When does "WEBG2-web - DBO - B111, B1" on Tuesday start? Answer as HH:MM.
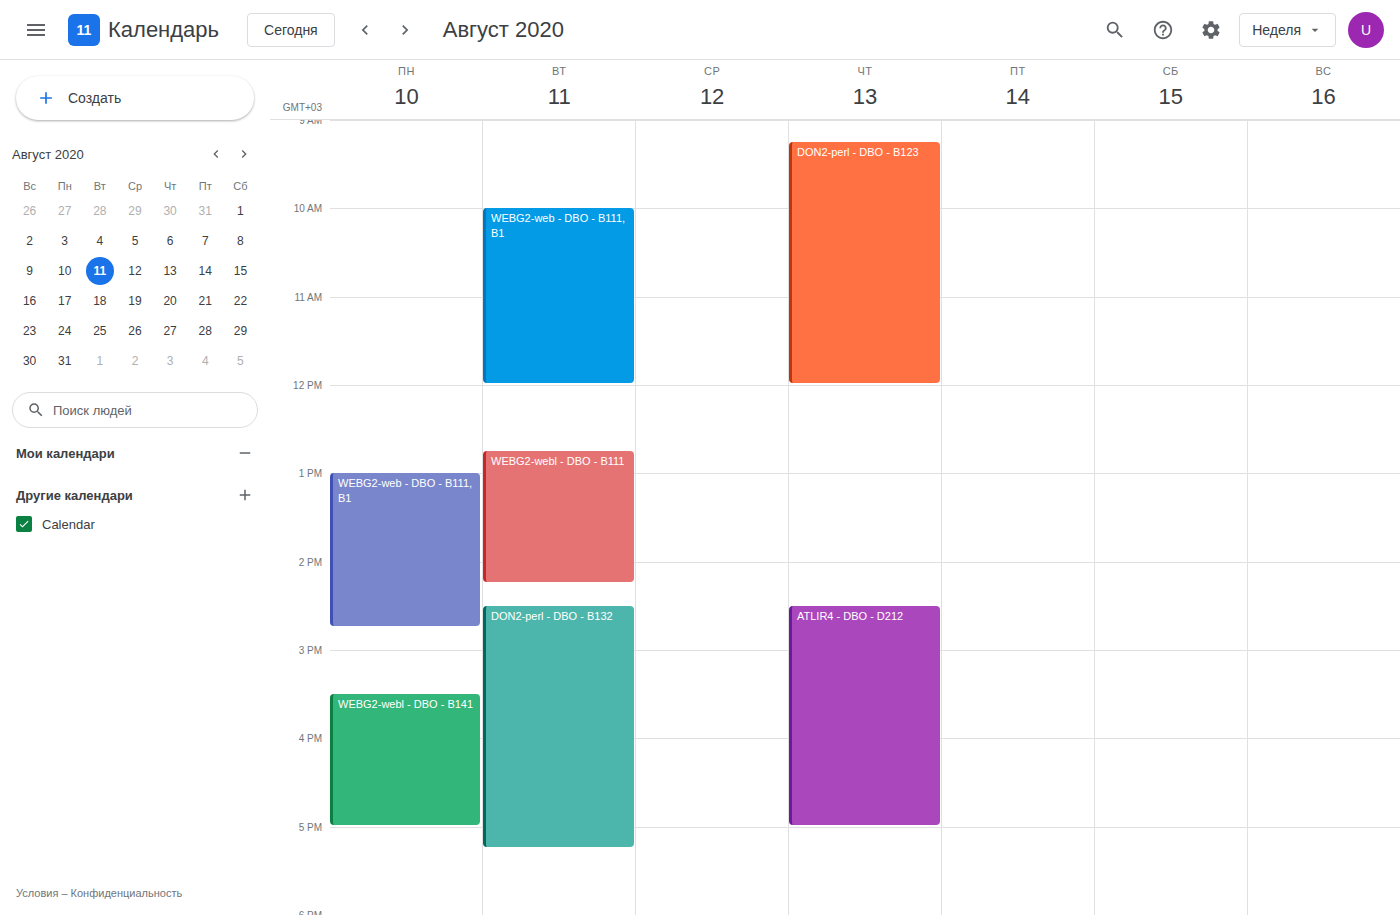
10:00